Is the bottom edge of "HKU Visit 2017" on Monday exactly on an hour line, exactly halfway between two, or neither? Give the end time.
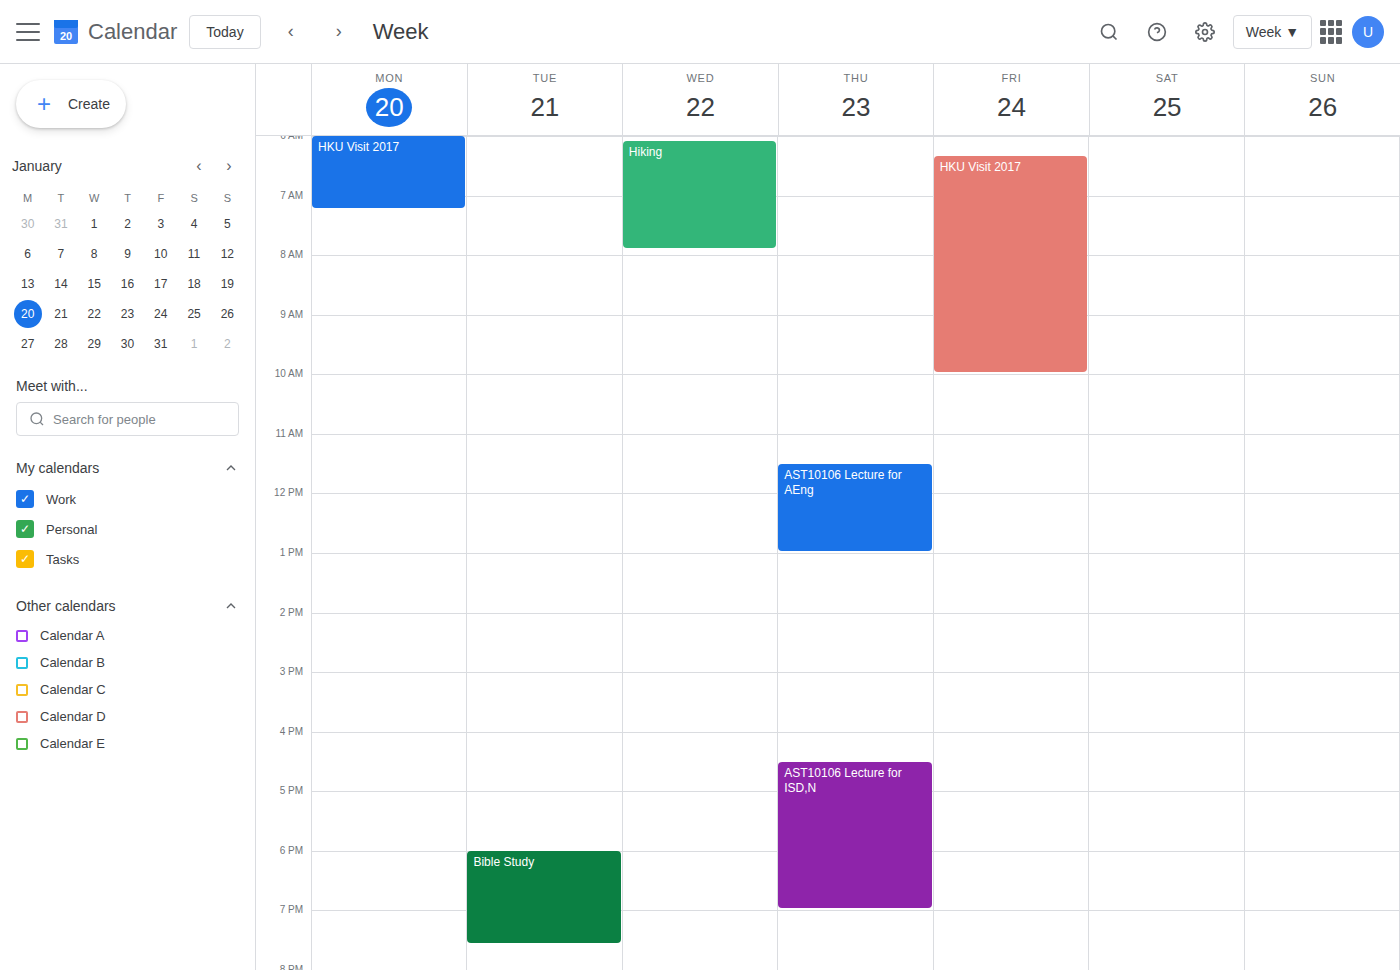
7:15 AM -- neither: a quarter of the way from the 7 AM line to the 8 AM line.